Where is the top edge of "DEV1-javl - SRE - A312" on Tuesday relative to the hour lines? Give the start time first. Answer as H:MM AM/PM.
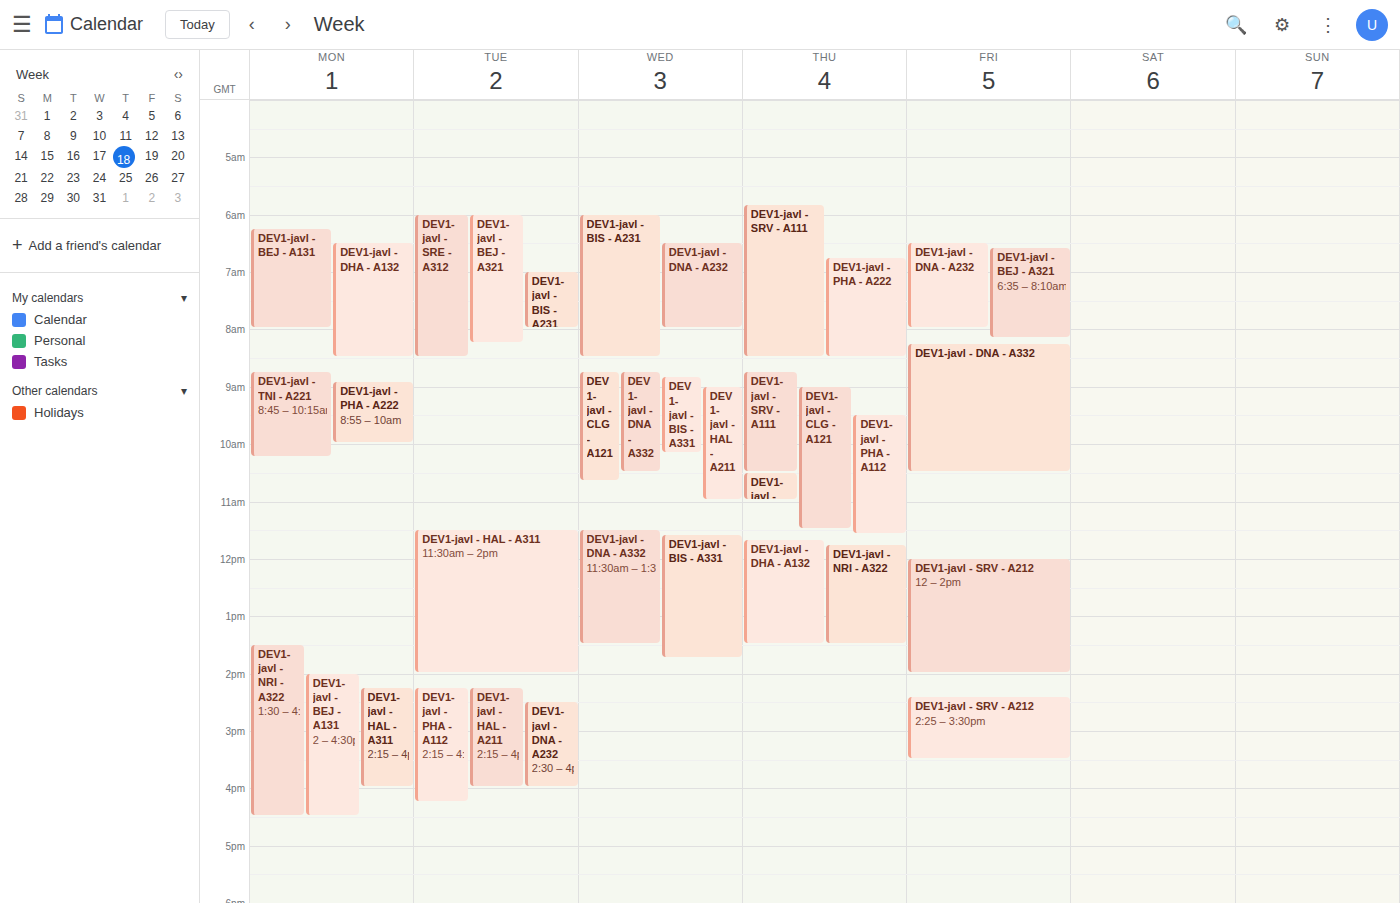
6:00 AM -- exactly on the 6 AM line.